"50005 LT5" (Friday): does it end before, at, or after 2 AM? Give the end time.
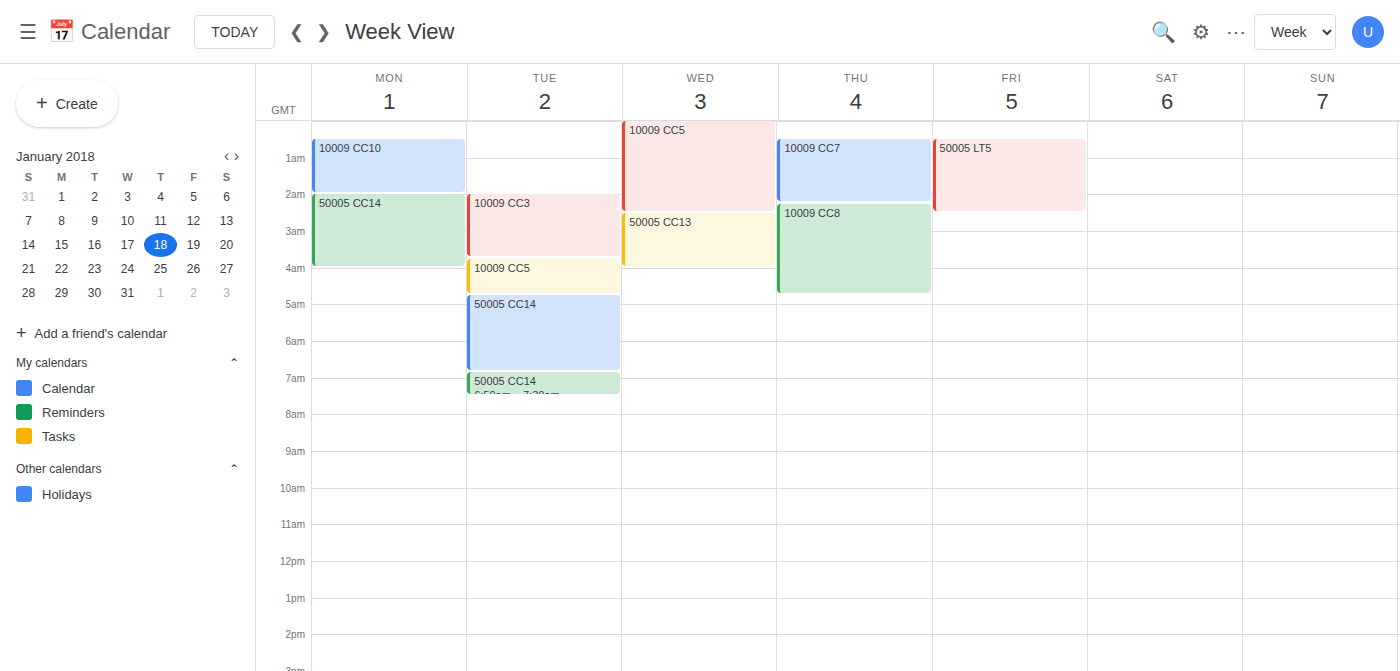
2:30 AM -- after 2 AM, 30 minutes below the 2 AM line.